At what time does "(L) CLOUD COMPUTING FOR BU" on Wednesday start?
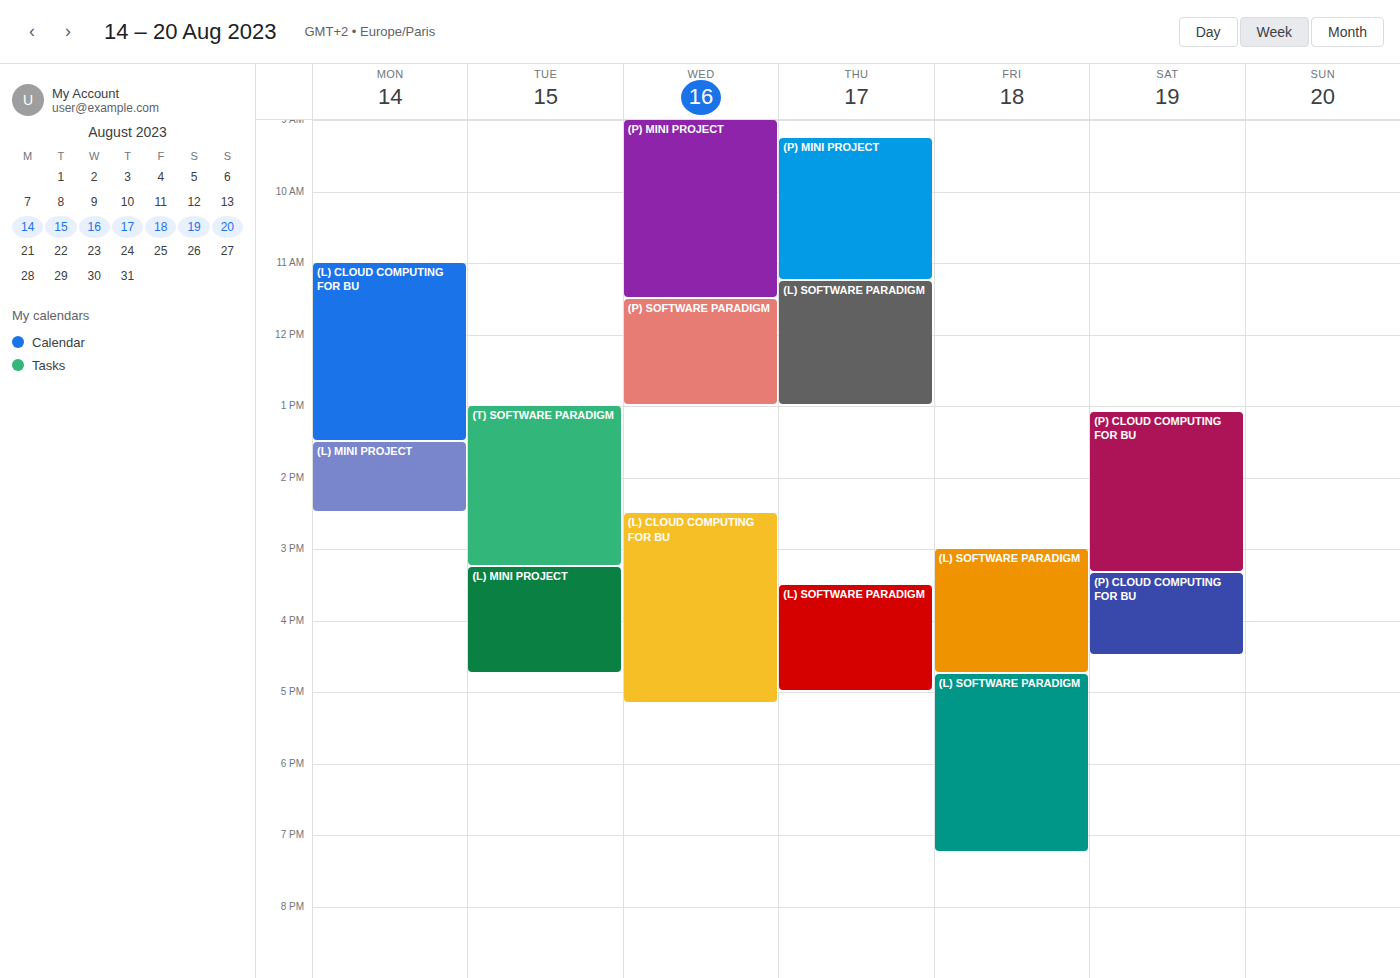
2:30 PM